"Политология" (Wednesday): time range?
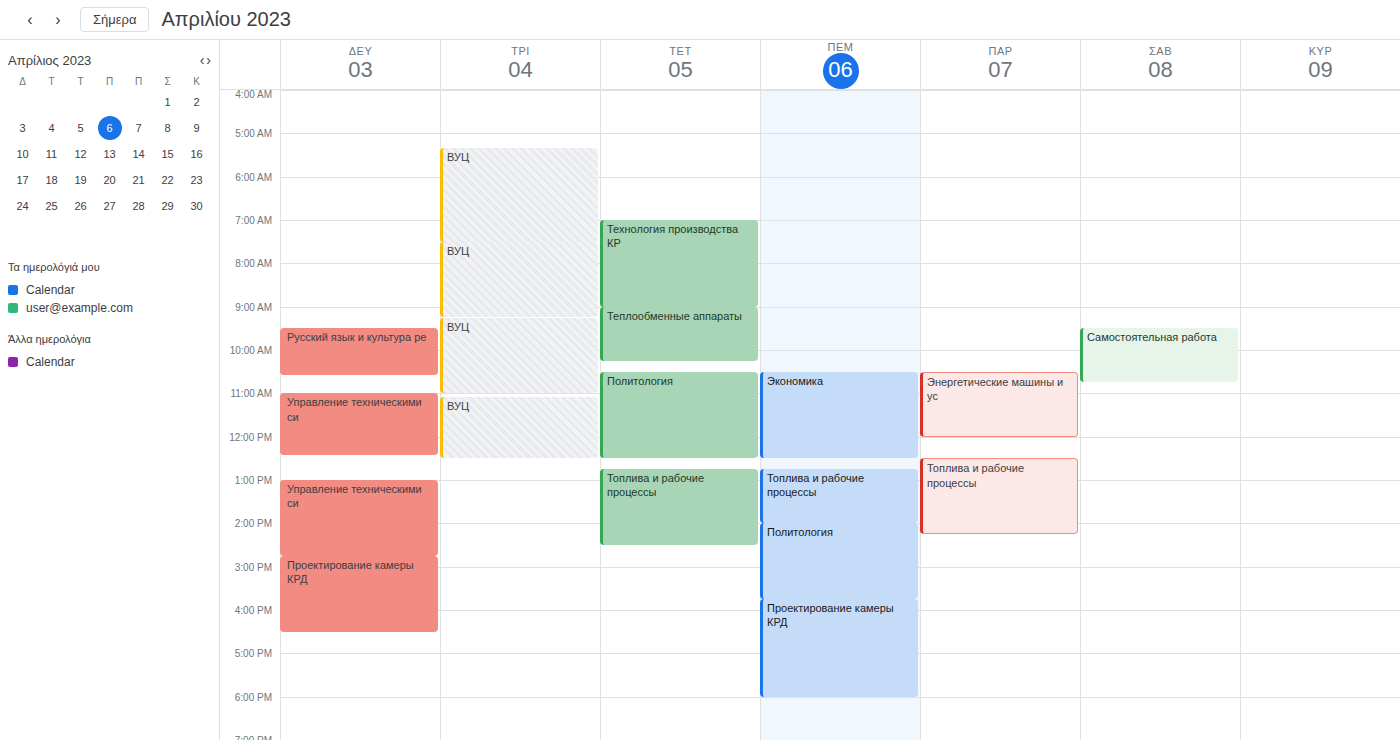
10:30 to 12:30